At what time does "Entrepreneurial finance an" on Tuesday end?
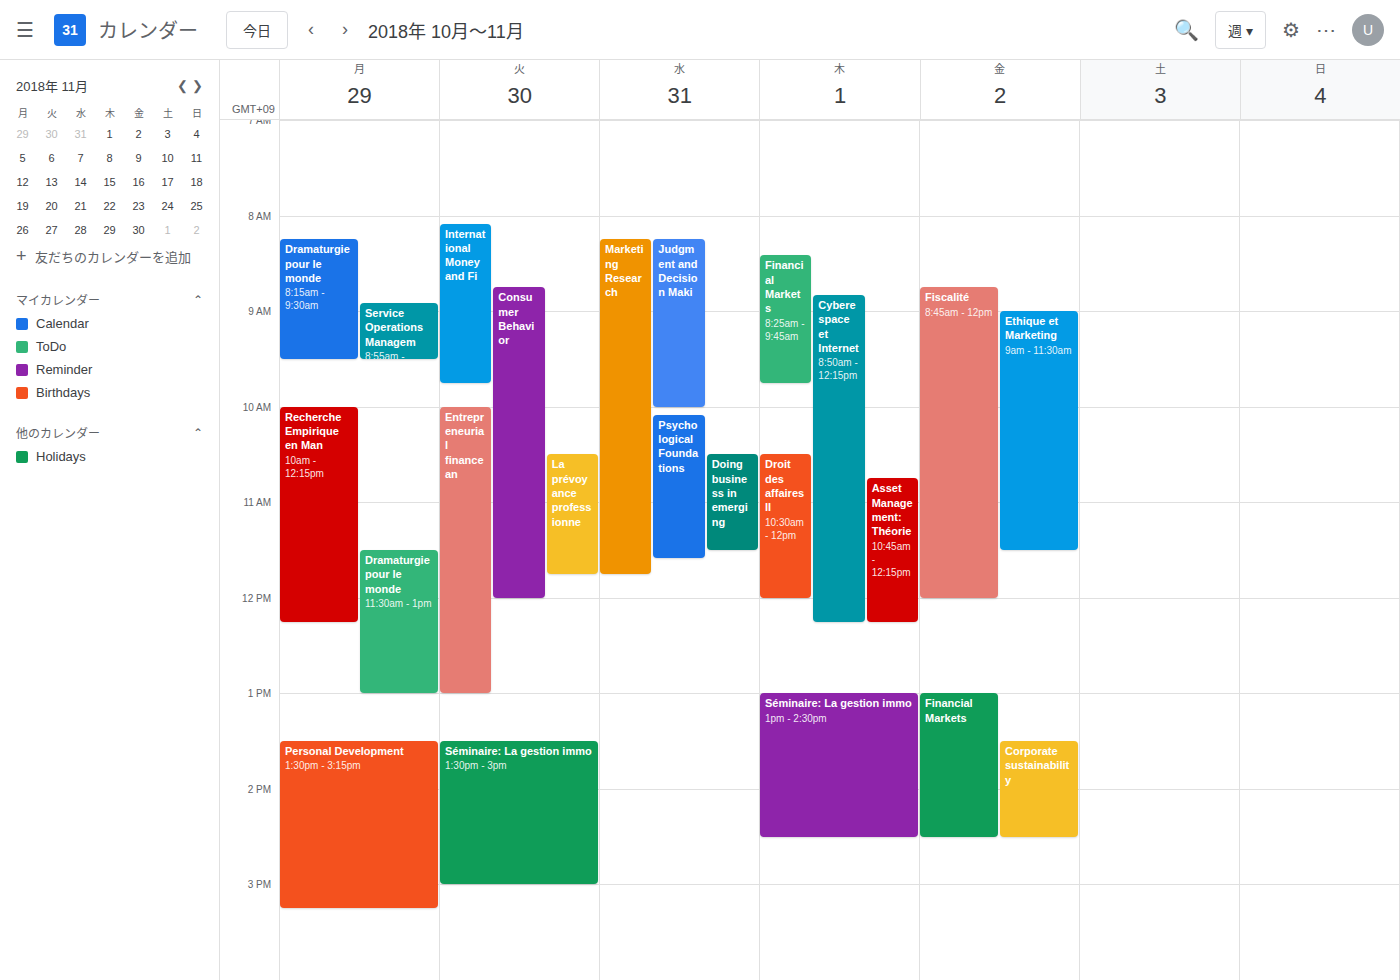
1:00 PM